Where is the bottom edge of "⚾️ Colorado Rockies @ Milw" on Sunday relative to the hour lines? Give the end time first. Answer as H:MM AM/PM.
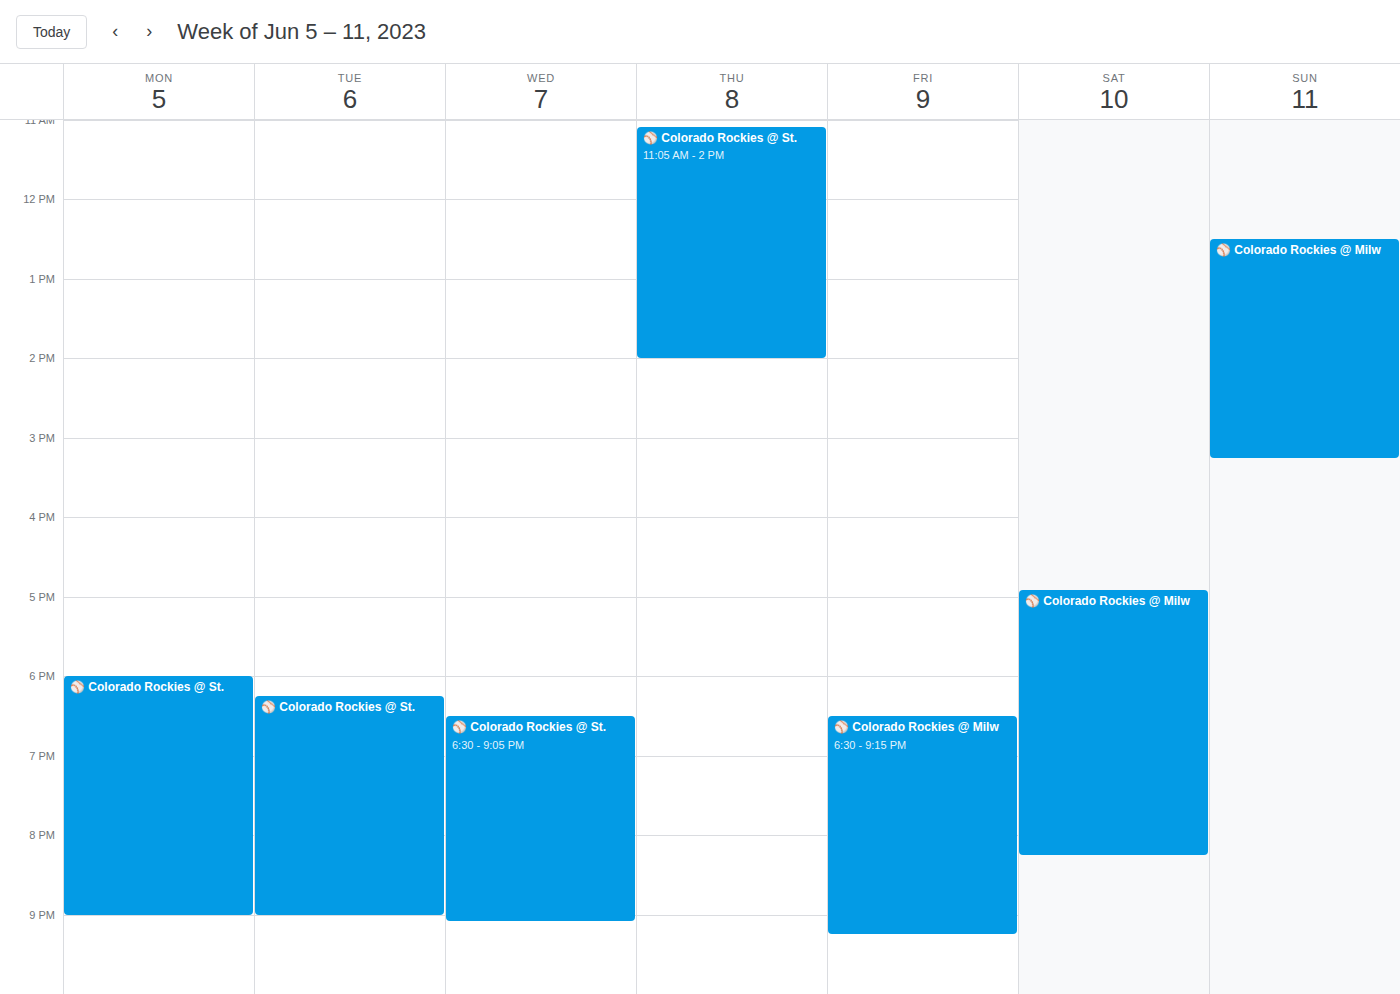
3:15 PM -- neither: a quarter of the way from the 3 PM line to the 4 PM line.